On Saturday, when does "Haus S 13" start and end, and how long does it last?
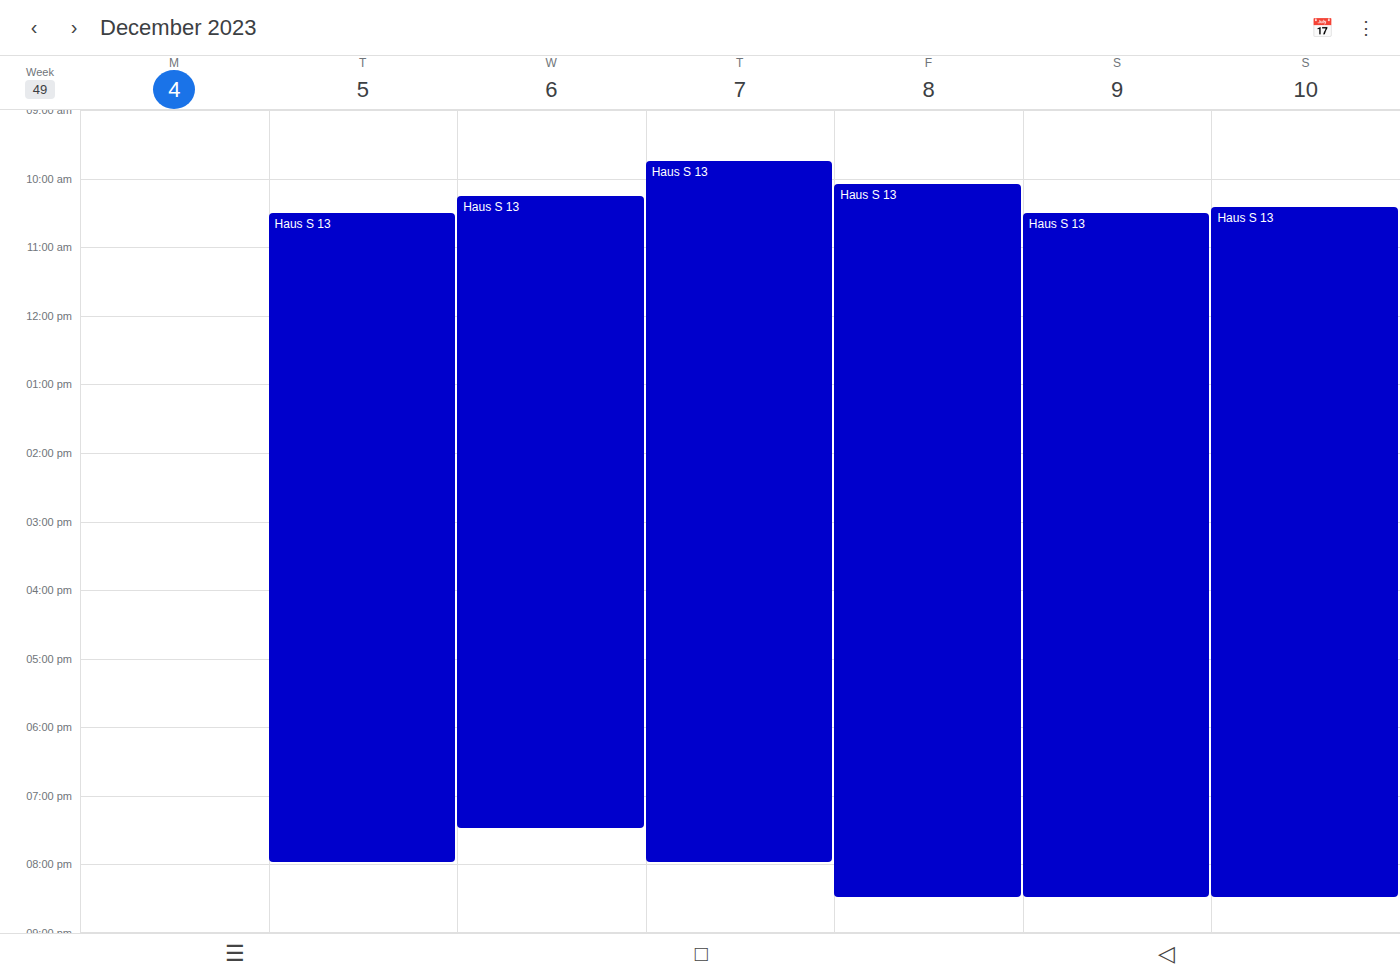
10:30 AM to 8:30 PM, 10 hours